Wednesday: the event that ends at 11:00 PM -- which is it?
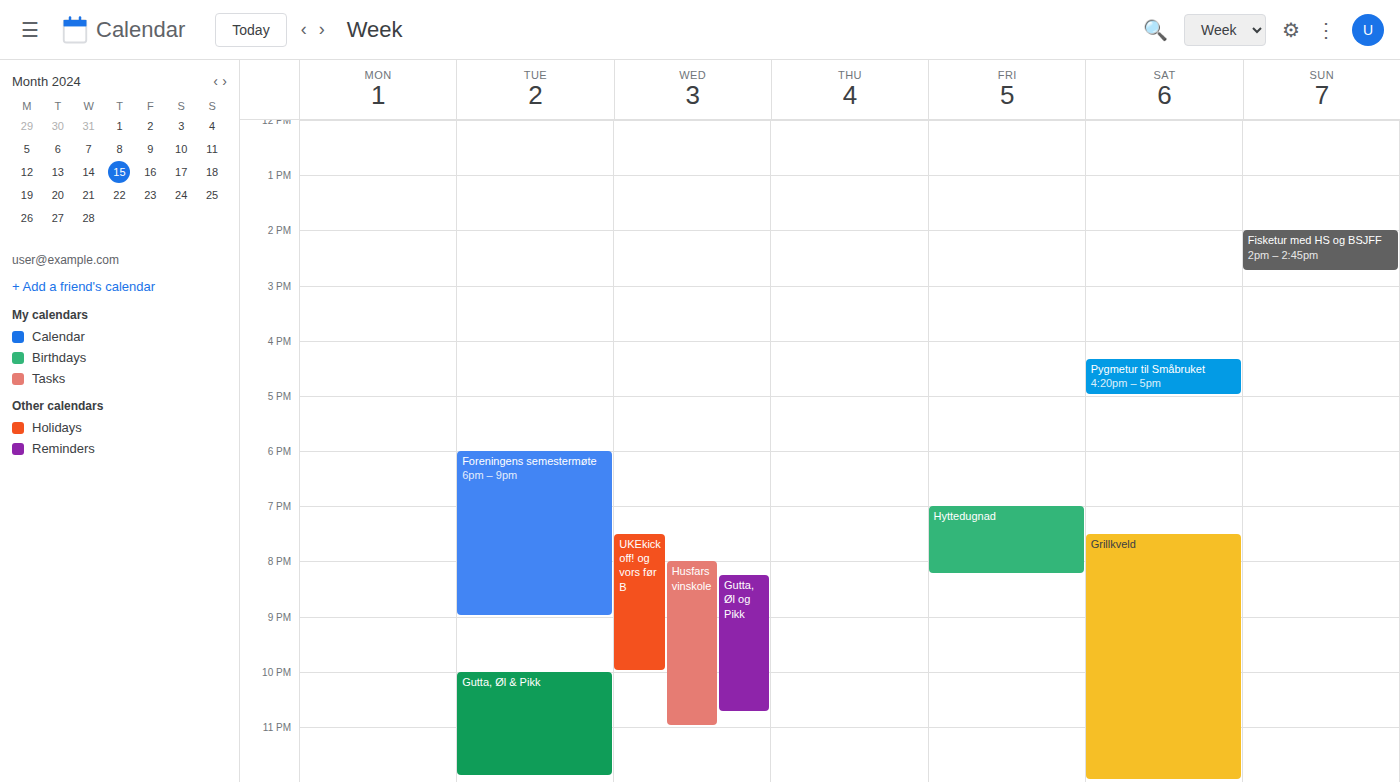
"Husfars vinskole"